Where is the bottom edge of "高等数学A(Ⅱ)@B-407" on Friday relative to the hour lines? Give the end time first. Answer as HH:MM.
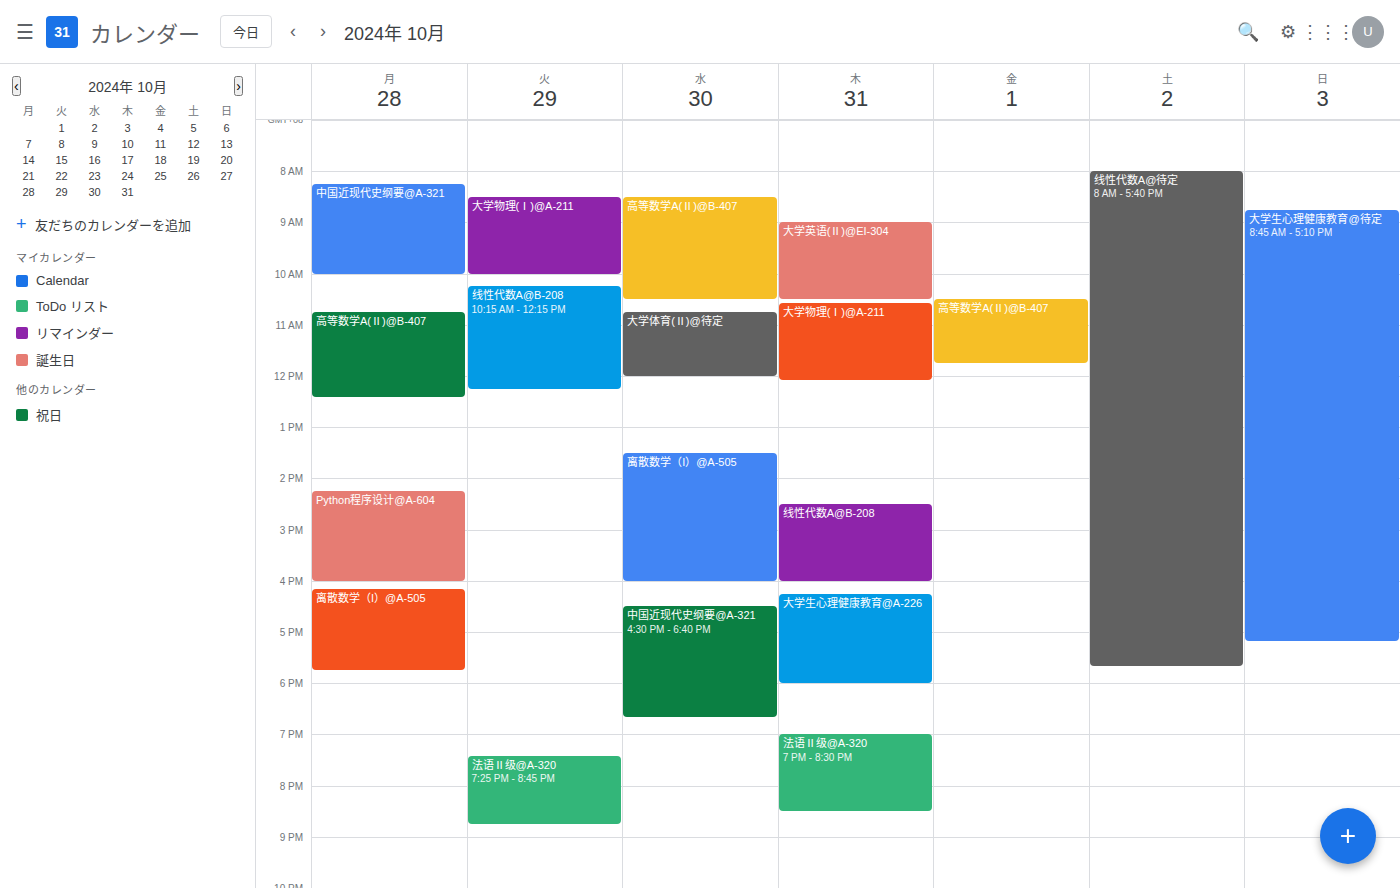
11:45 -- neither: three quarters of the way from the 11:00 line to the 12:00 line.